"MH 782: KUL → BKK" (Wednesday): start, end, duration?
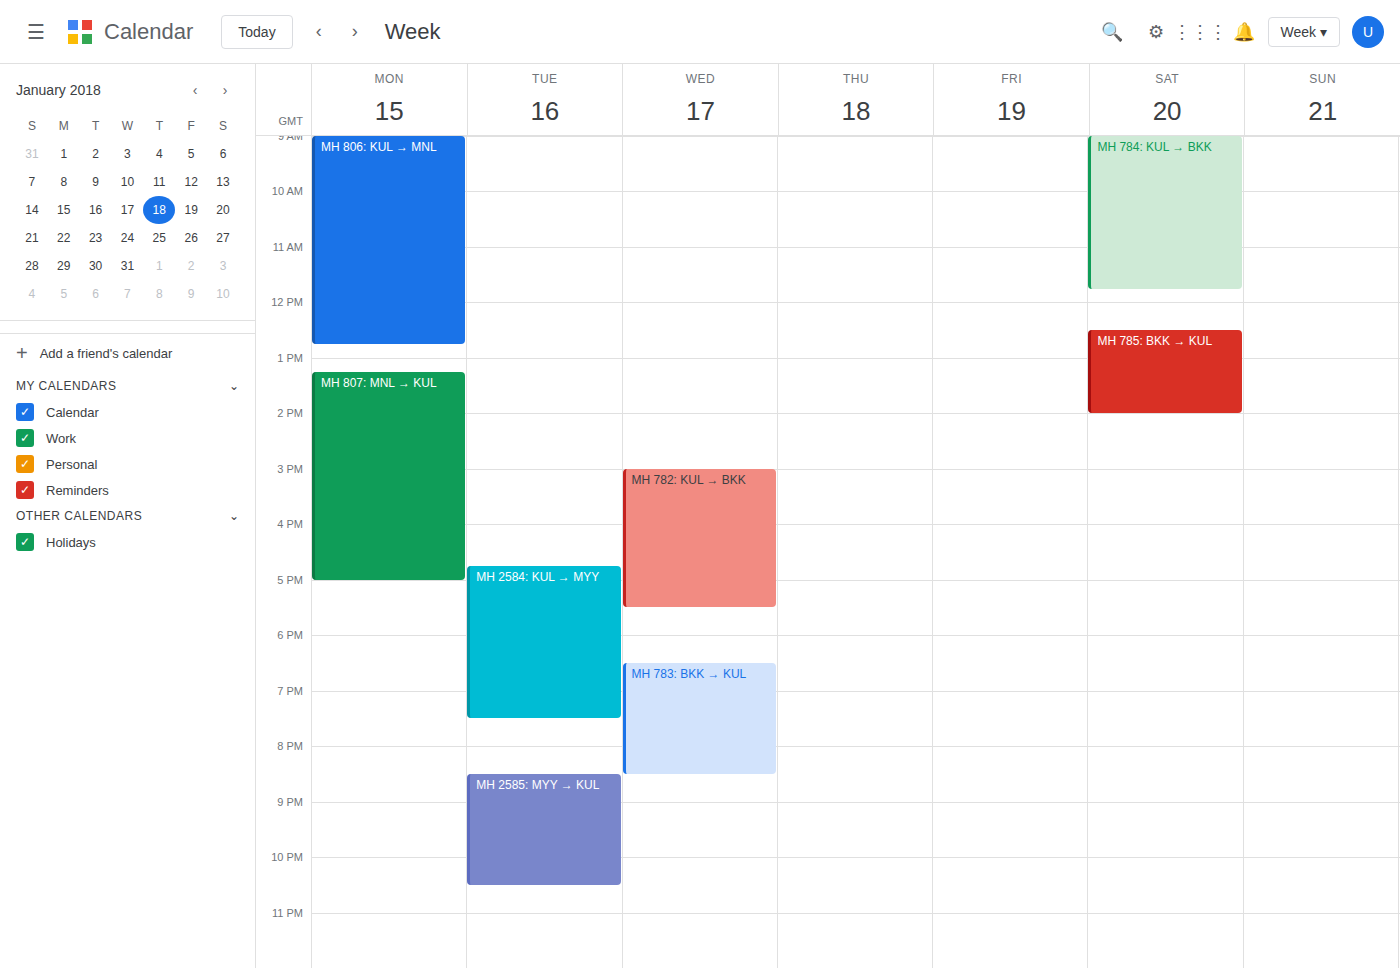
3:00 PM to 5:30 PM, 2 hours 30 minutes